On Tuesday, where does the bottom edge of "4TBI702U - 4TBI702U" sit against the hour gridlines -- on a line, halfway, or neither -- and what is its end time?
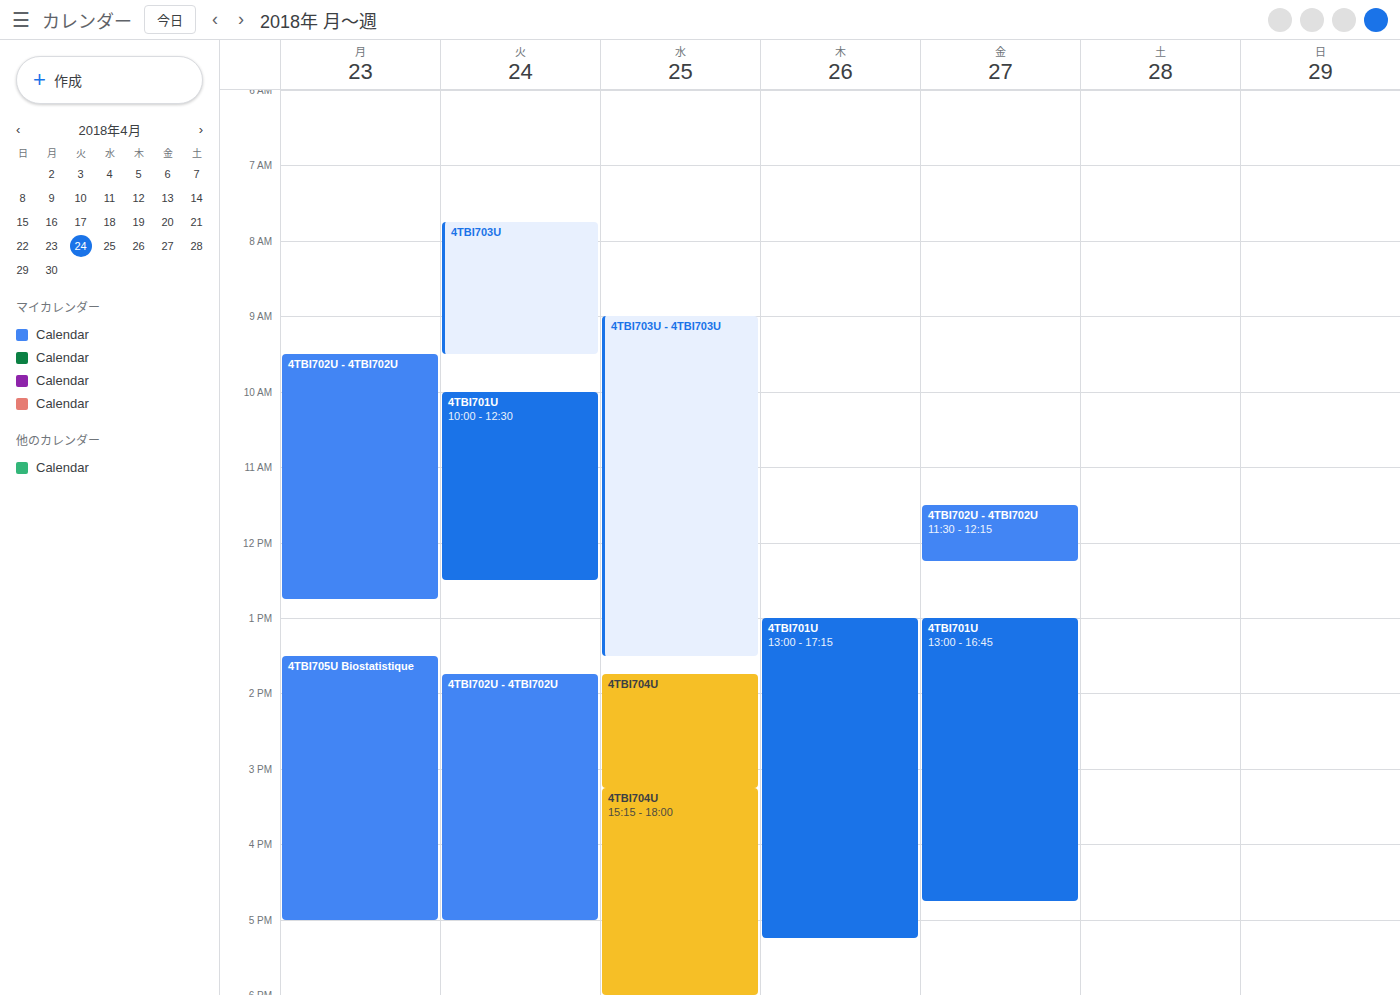
5:00 PM -- exactly on the 5 PM line.